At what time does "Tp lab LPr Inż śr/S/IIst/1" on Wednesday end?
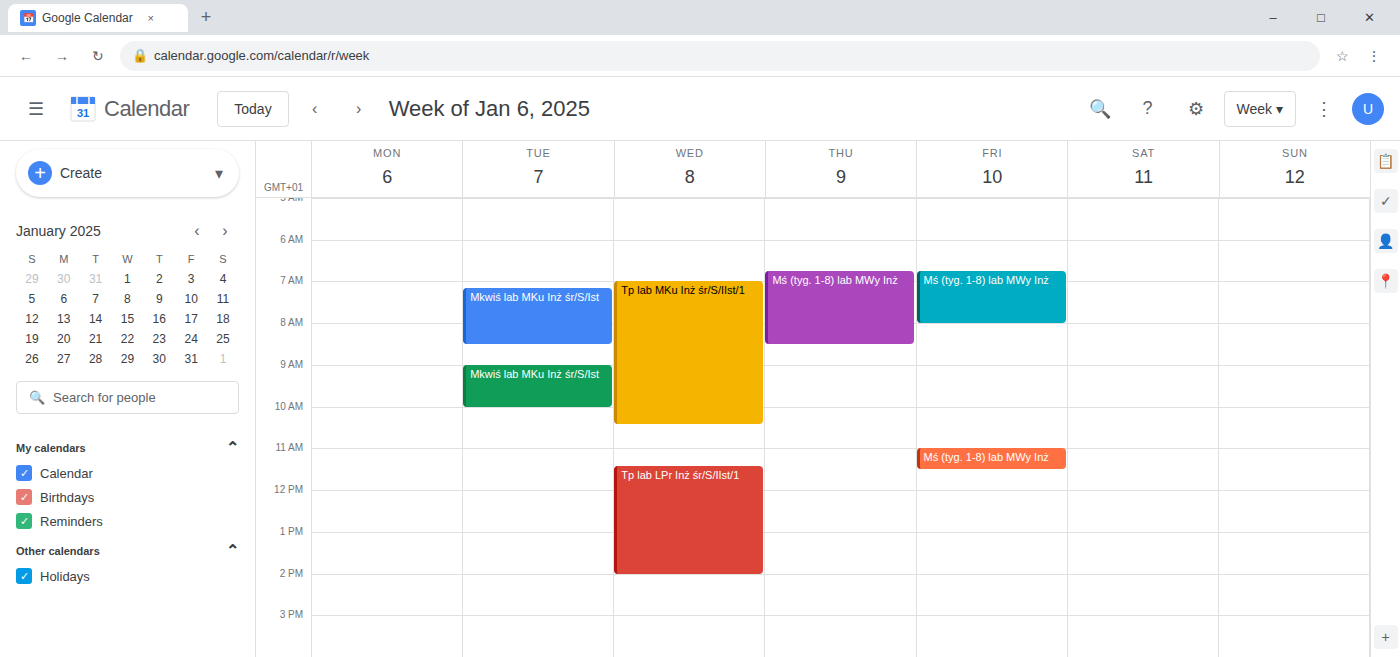
2:00 PM